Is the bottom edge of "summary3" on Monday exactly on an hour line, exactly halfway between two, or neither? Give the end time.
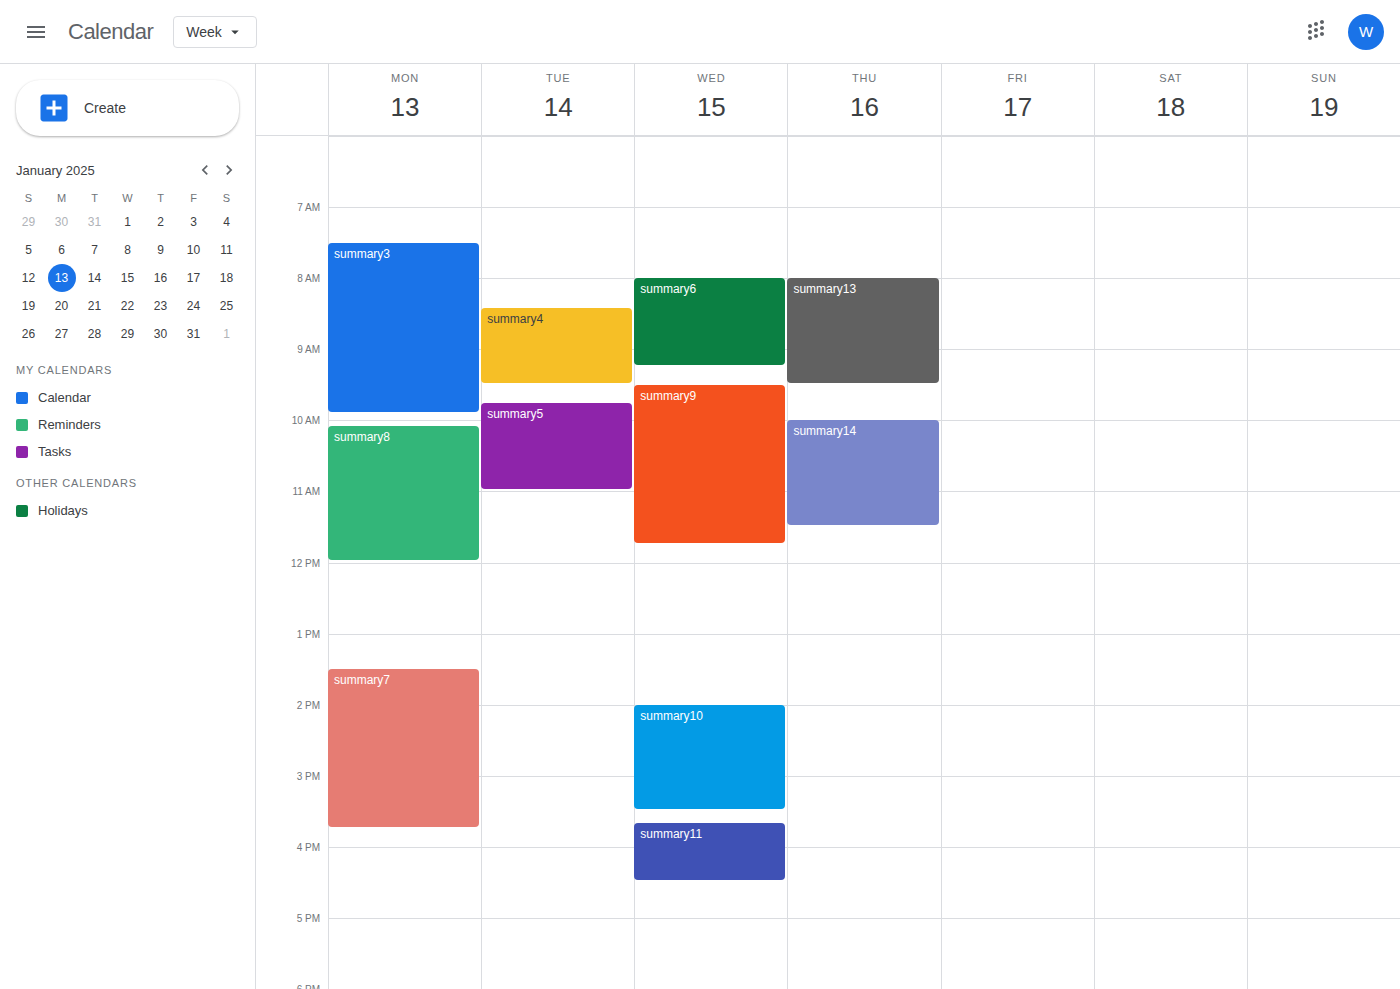
9:55 AM -- neither: 55 minutes below the 9 AM line and 5 minutes above the 10 AM line.